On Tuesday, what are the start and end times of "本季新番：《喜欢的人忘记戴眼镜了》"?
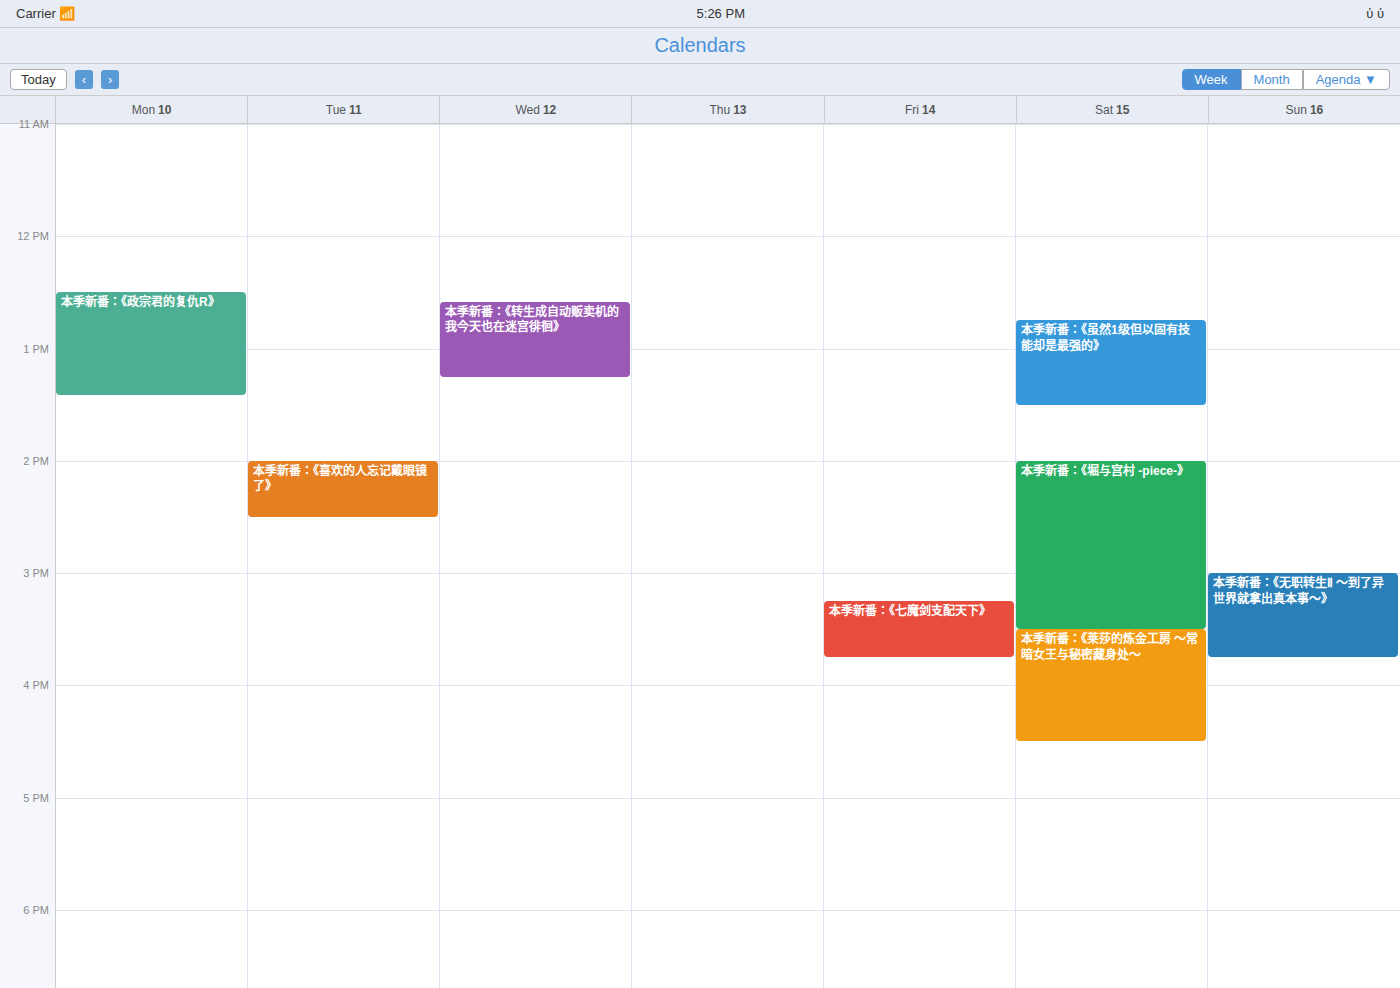
2:00 PM to 2:30 PM